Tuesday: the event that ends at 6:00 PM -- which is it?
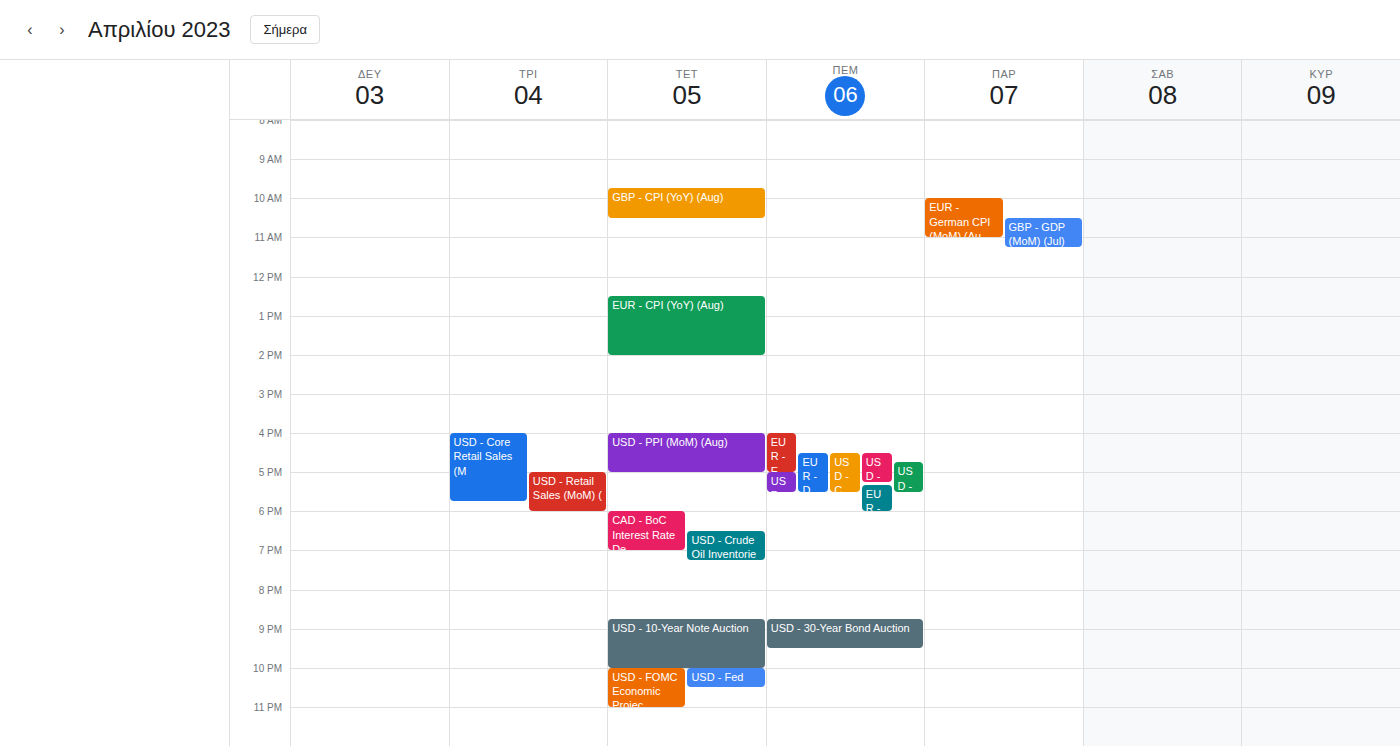
"USD - Retail Sales (MoM) ("